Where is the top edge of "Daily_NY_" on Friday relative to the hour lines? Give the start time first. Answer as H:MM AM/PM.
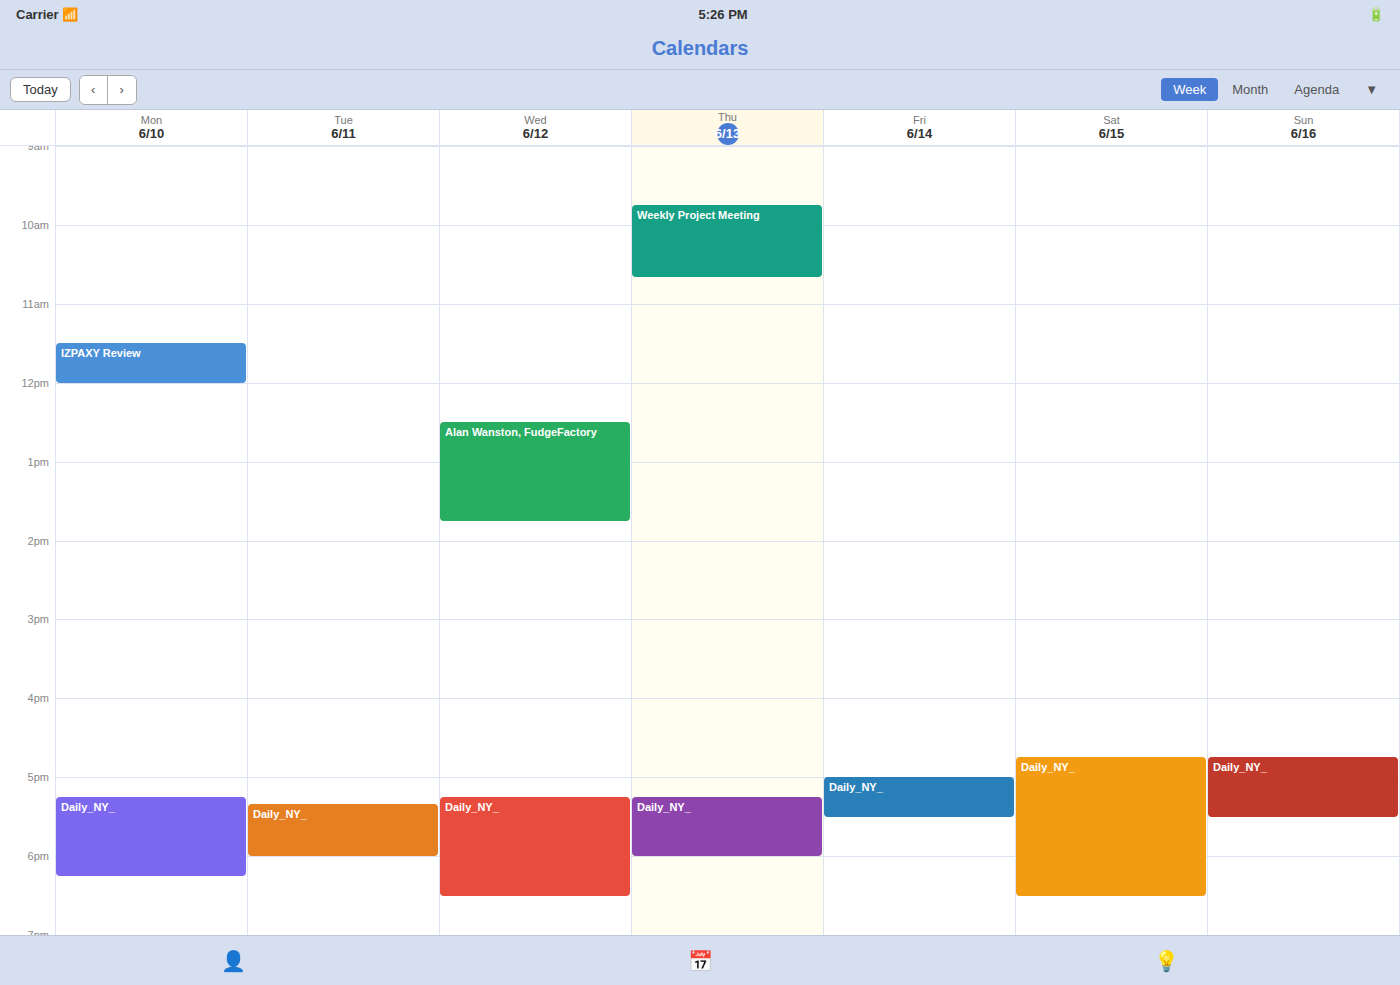
5:00 PM -- exactly on the 5 PM line.